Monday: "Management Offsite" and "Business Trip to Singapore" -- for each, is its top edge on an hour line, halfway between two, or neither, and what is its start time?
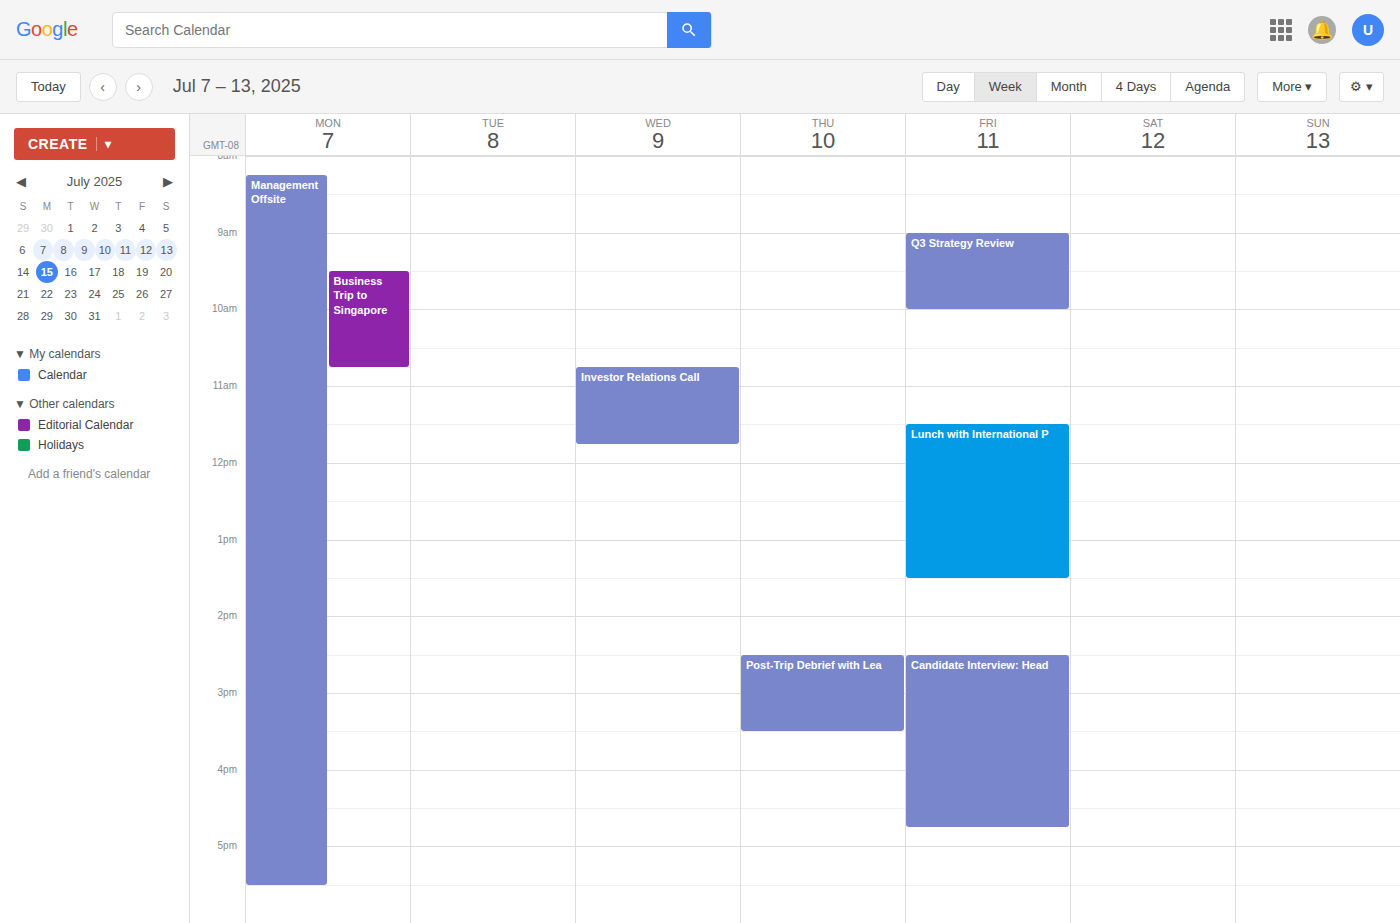
"Management Offsite": 8:15 AM, neither: a quarter of the way from the 8 AM line to the 9 AM line. "Business Trip to Singapore": 9:30 AM, halfway between the 9 AM and 10 AM lines.